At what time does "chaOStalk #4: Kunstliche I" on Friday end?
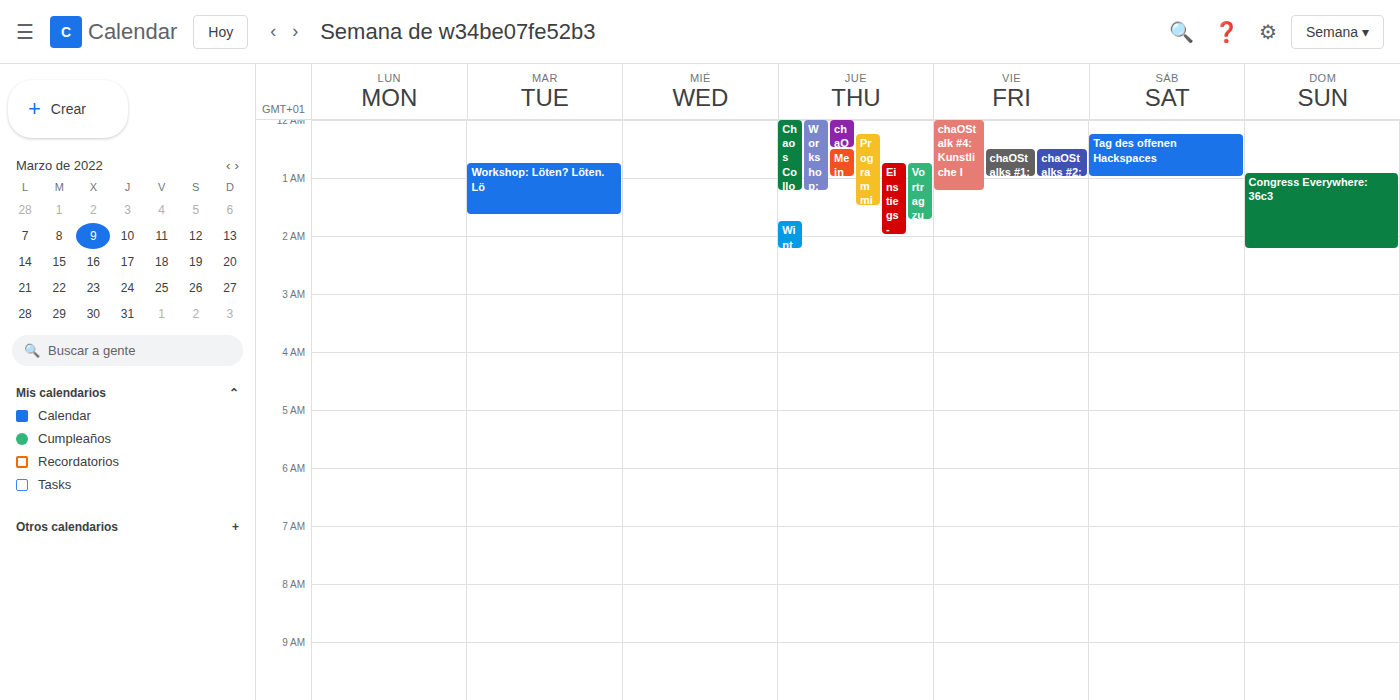
1:15 AM